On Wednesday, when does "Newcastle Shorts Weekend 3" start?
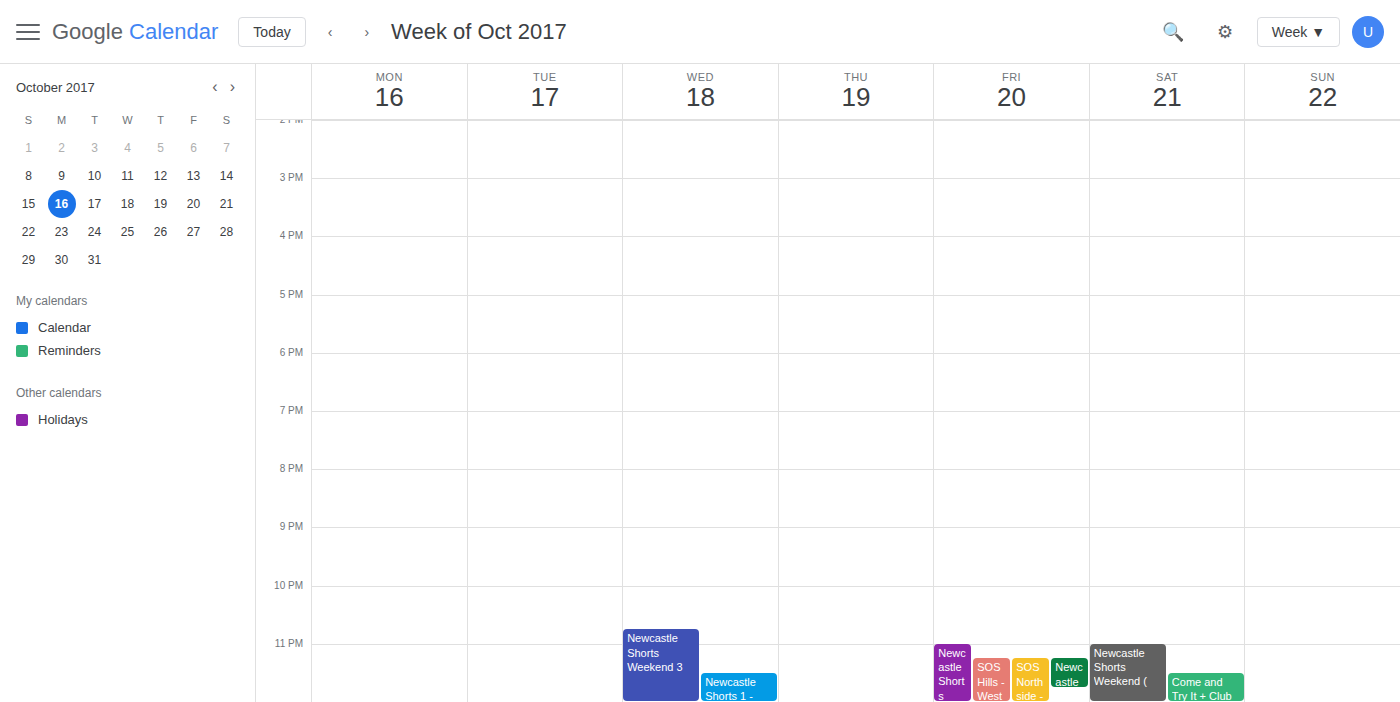
10:45 PM